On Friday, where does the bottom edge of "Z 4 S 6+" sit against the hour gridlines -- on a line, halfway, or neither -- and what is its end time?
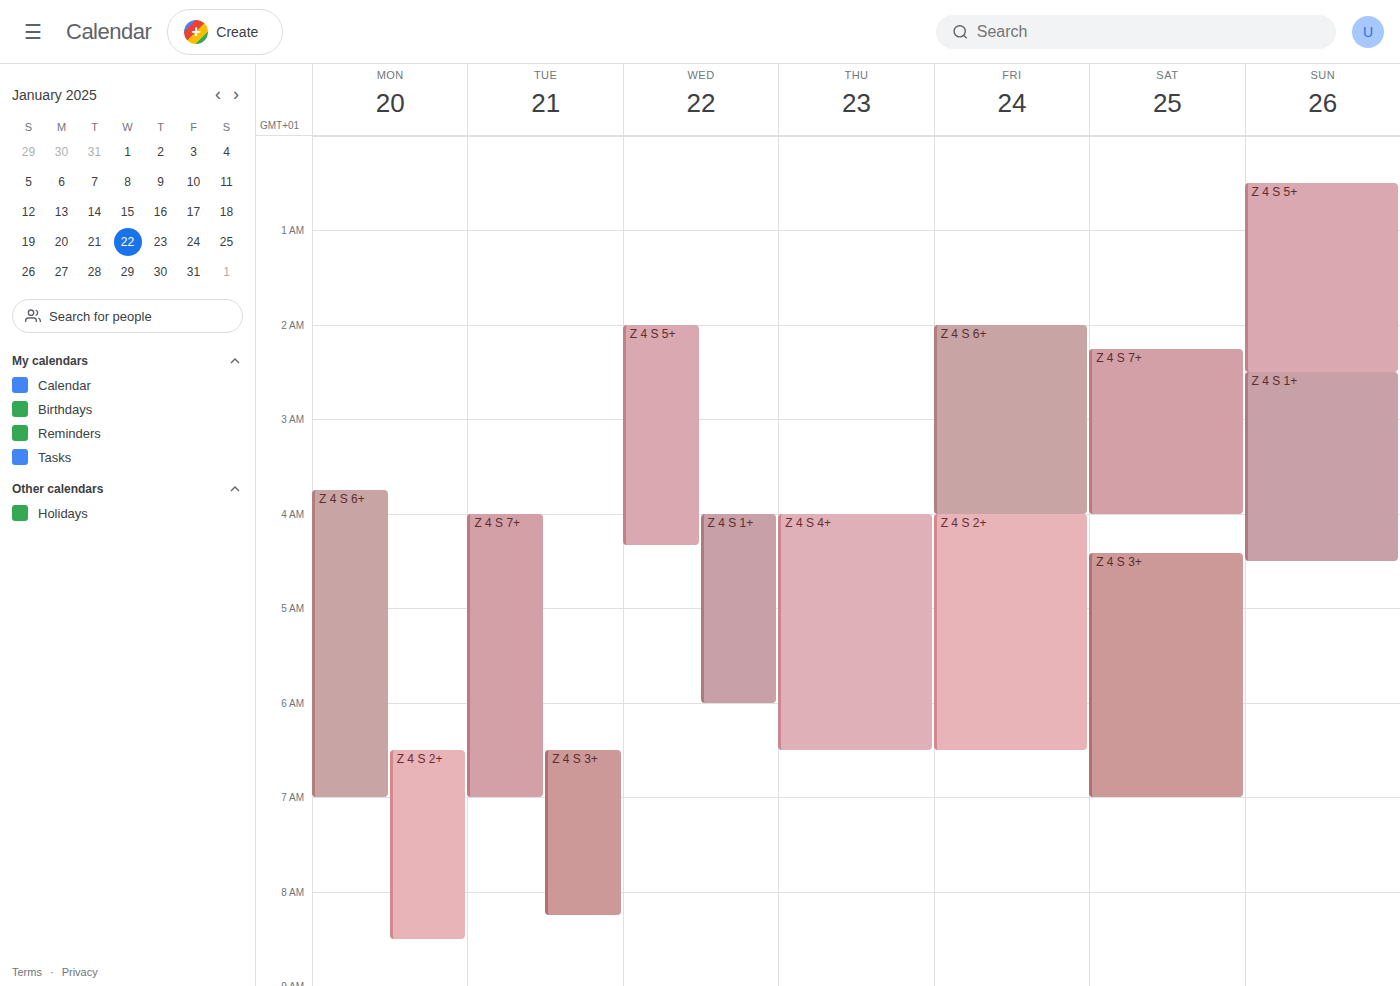
4:00 AM -- exactly on the 4 AM line.